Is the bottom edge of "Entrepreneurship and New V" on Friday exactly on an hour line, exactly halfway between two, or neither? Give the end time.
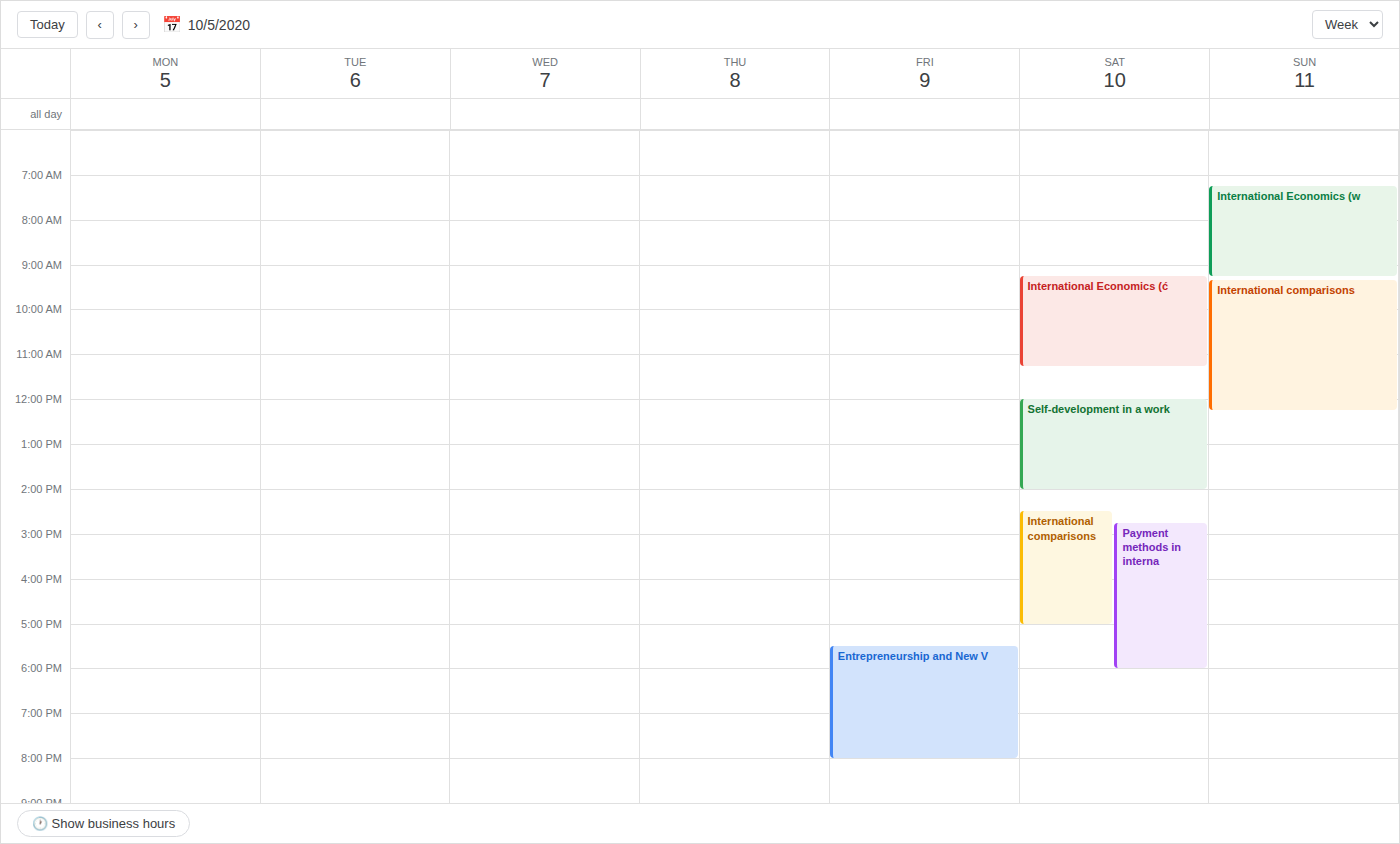
8:00 PM -- exactly on the 8 PM line.